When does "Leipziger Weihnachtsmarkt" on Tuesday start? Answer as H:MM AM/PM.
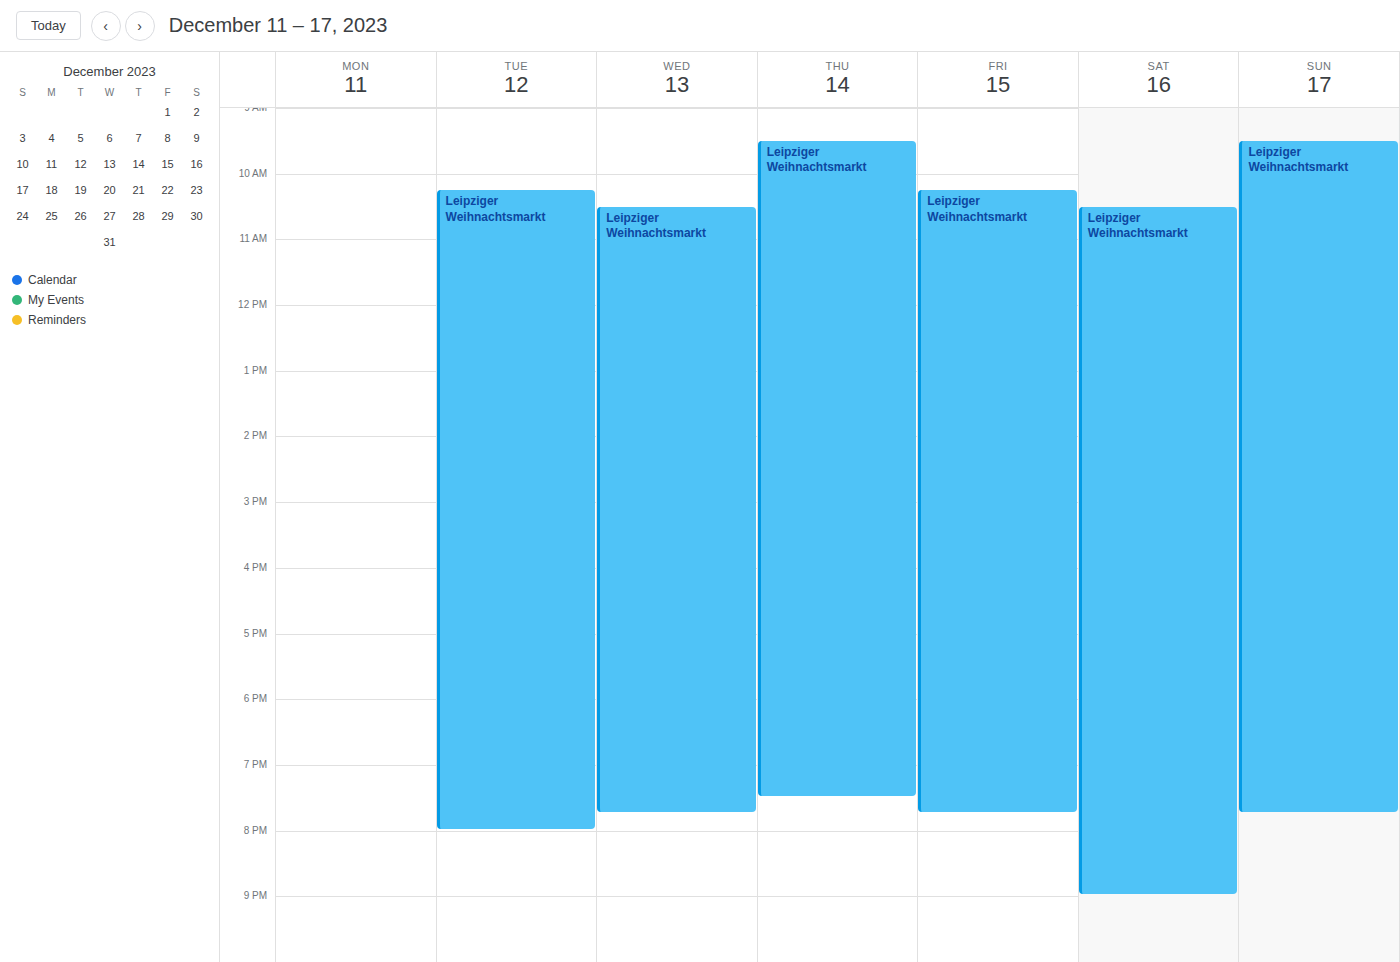
10:15 AM